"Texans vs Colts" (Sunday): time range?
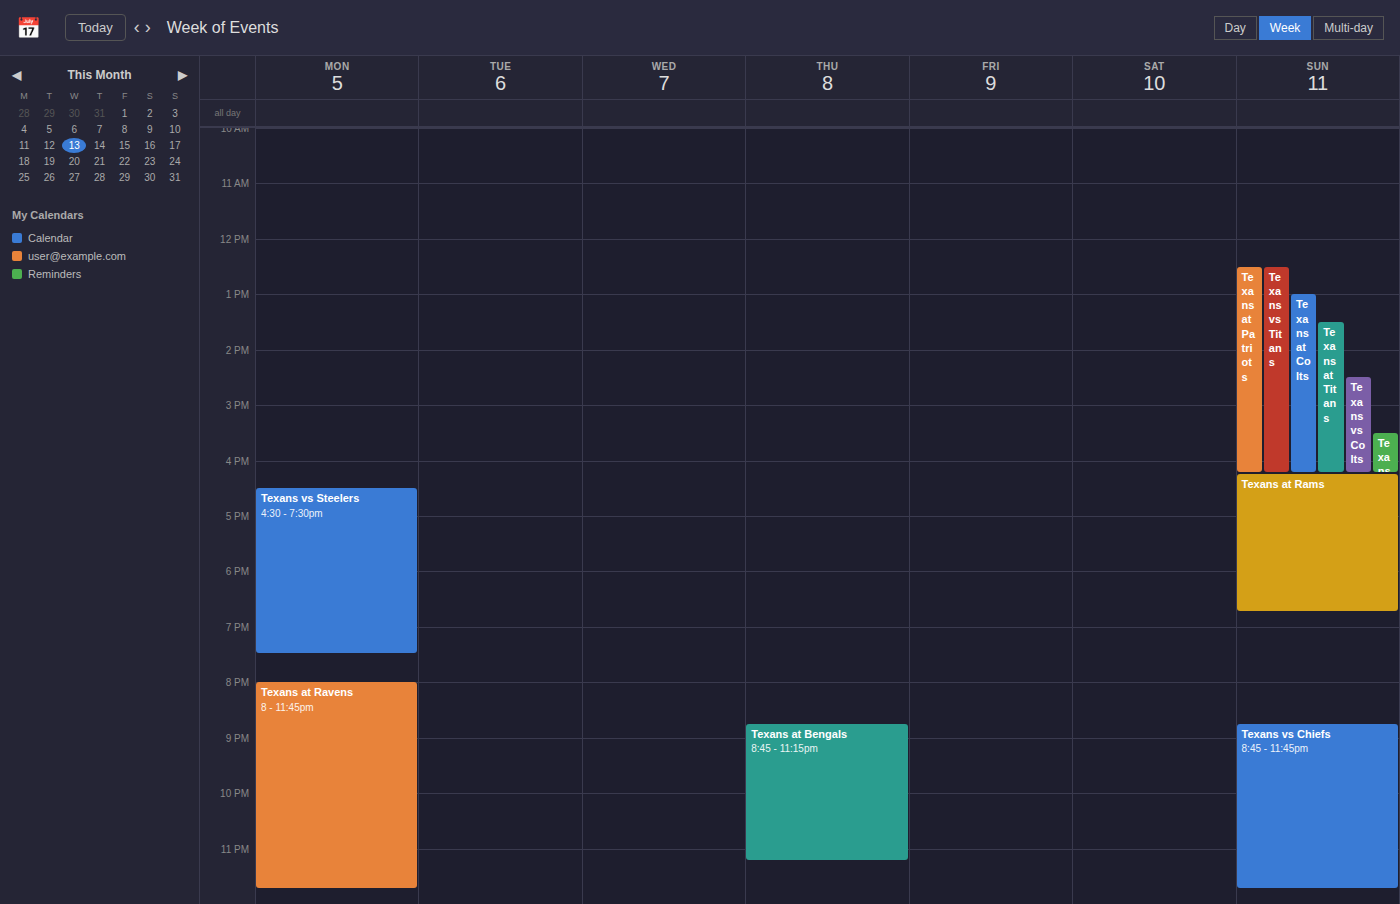
14:30 to 16:15